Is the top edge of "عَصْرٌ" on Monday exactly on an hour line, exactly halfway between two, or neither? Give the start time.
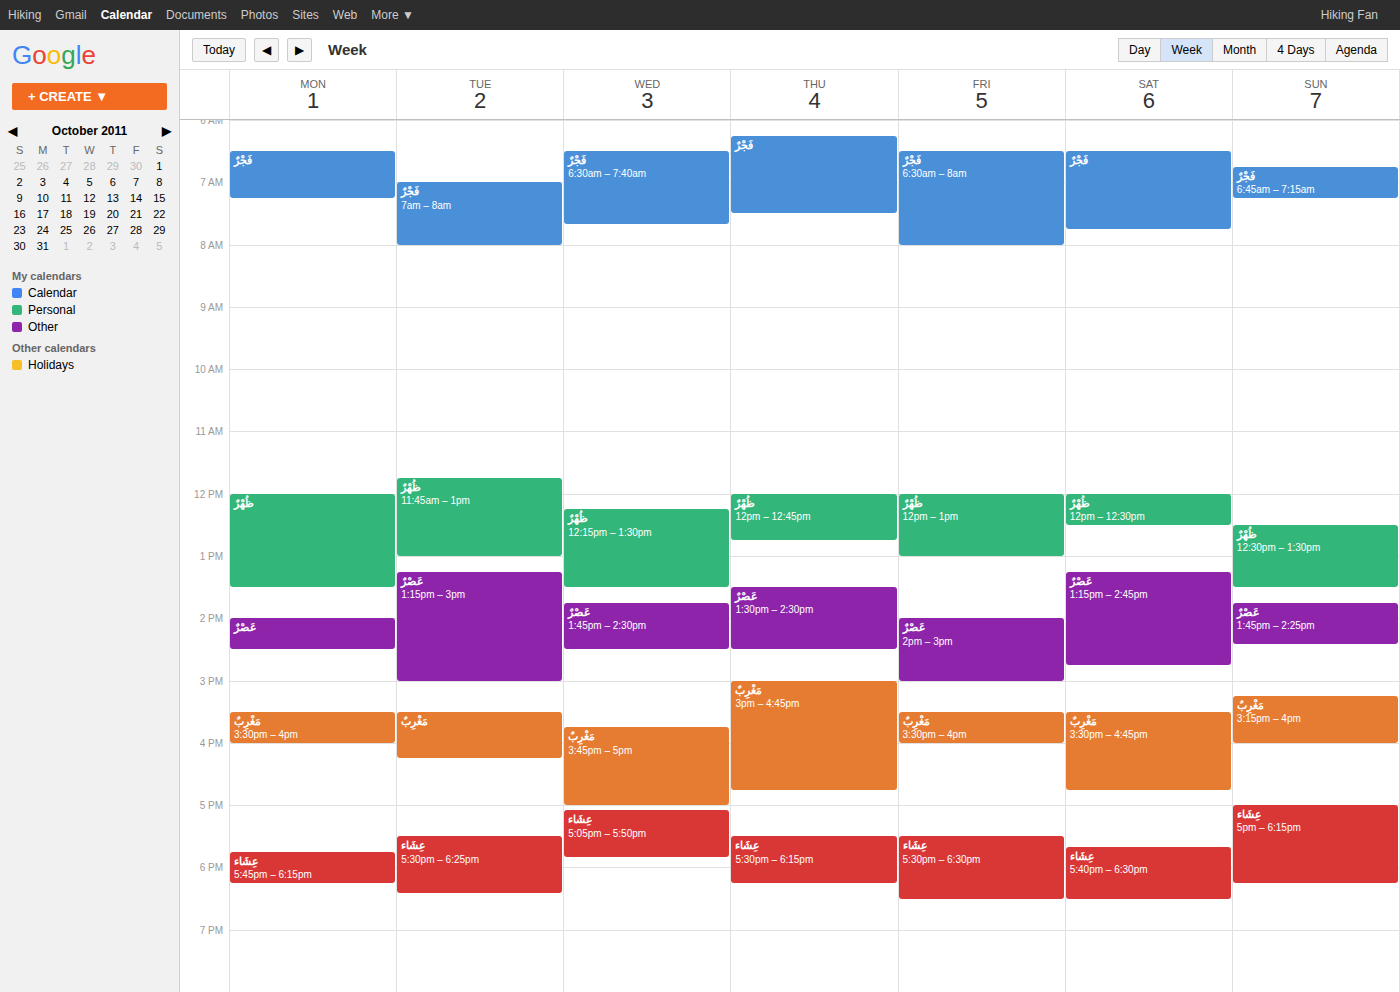
2:00 PM -- exactly on the 2 PM line.